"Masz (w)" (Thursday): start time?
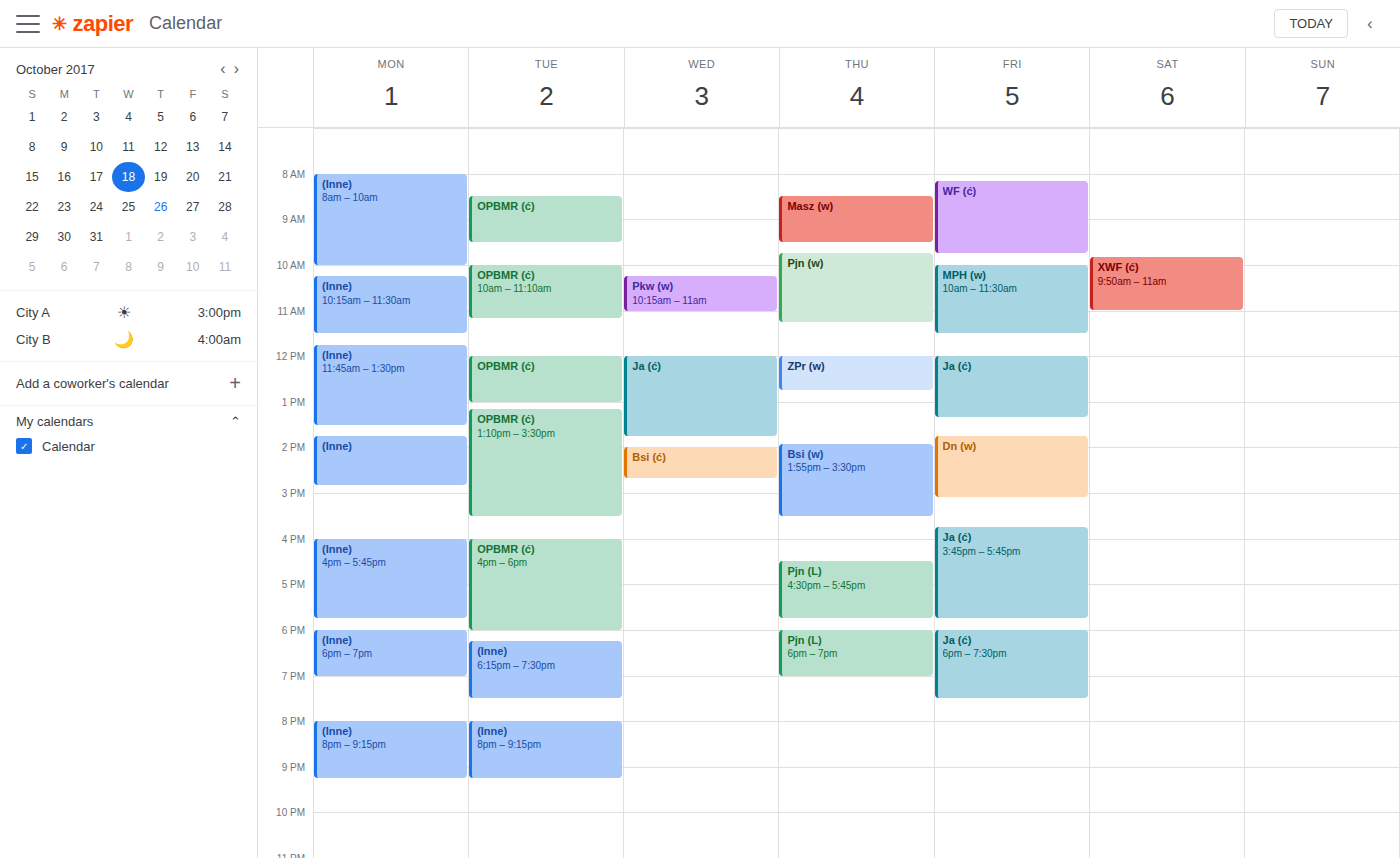
08:30